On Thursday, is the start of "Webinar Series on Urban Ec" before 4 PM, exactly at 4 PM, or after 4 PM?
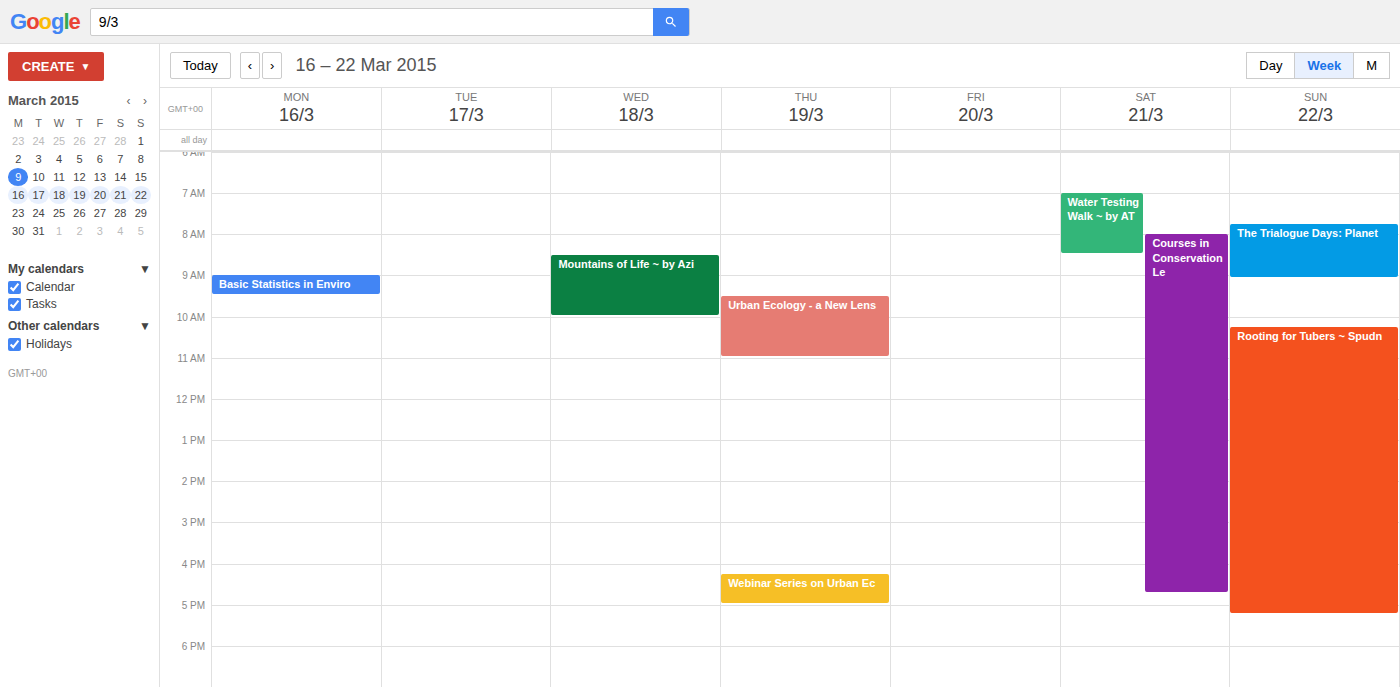
4:15 PM -- after 4 PM, 15 minutes below the 4 PM line.